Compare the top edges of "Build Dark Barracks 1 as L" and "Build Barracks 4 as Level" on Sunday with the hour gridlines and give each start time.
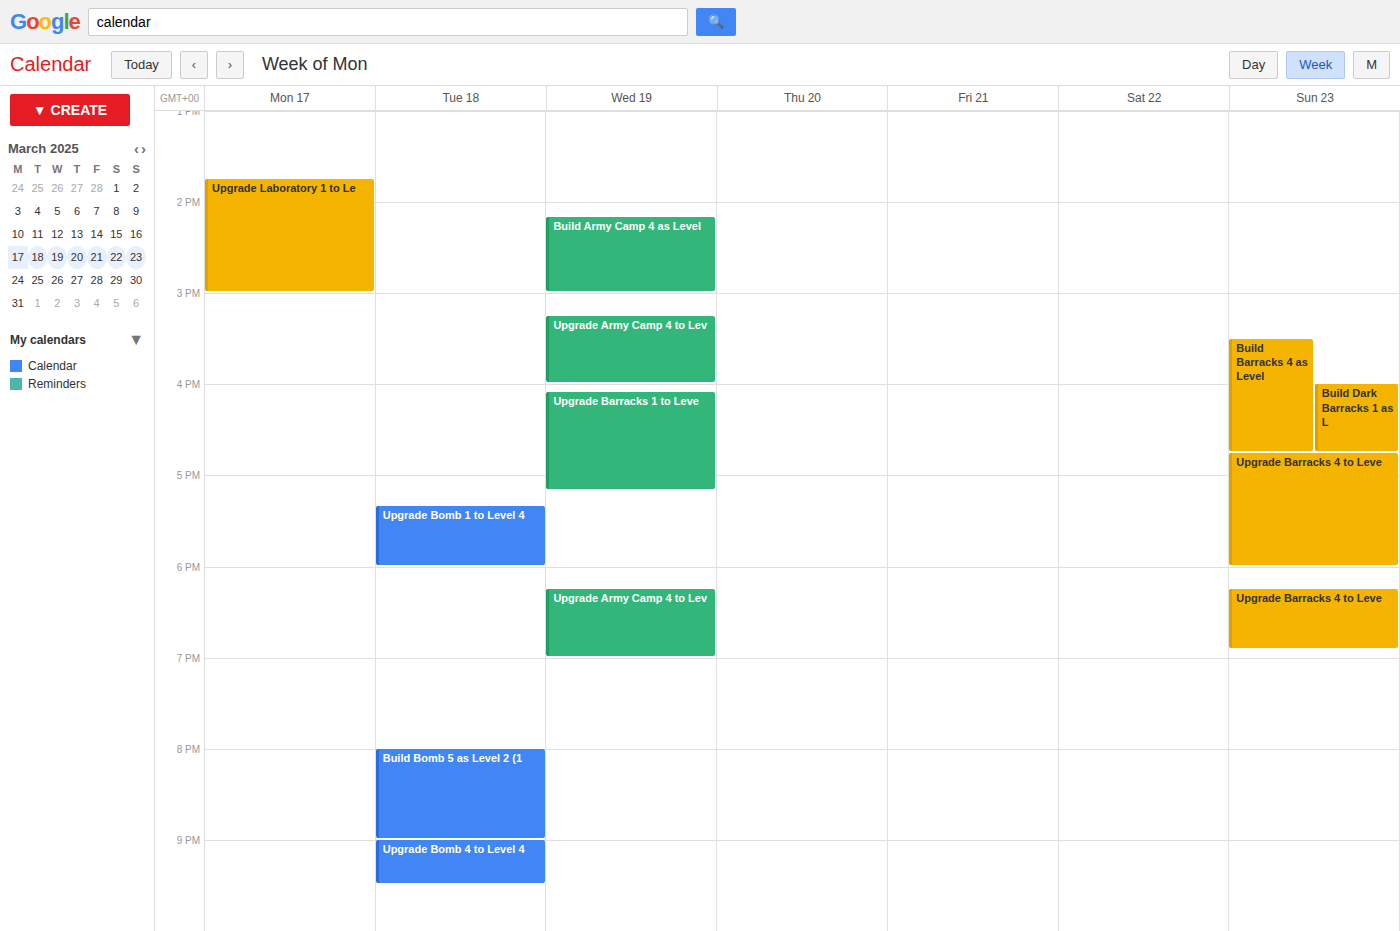
"Build Dark Barracks 1 as L": 4:00 PM, exactly on the 4 PM line. "Build Barracks 4 as Level": 3:30 PM, halfway between the 3 PM and 4 PM lines.